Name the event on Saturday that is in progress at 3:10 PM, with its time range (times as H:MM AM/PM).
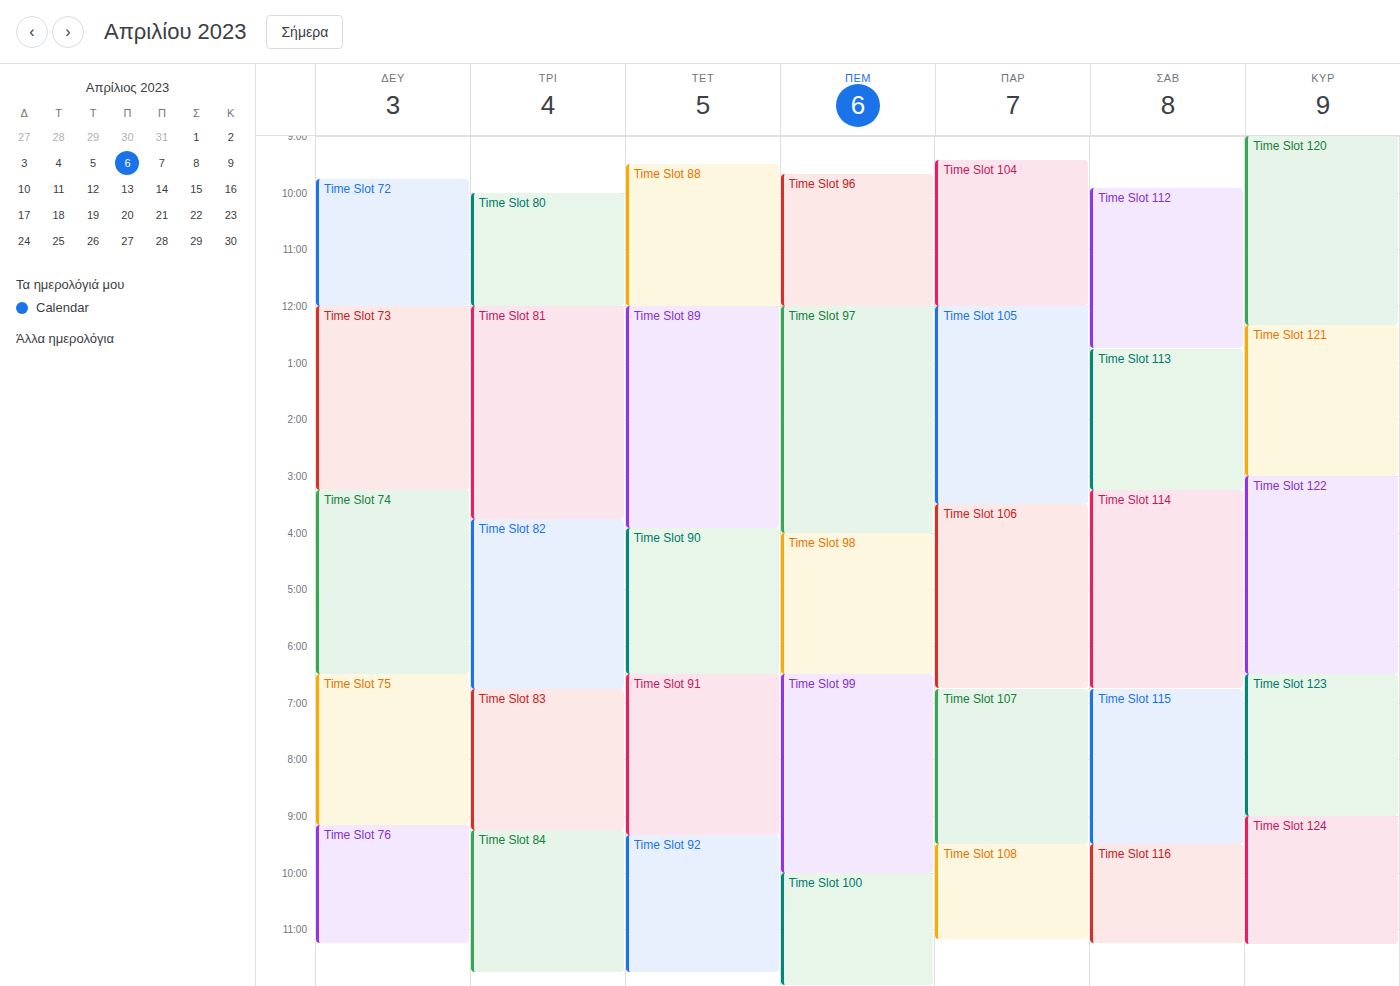
"Time Slot 113", 12:45 PM to 3:15 PM